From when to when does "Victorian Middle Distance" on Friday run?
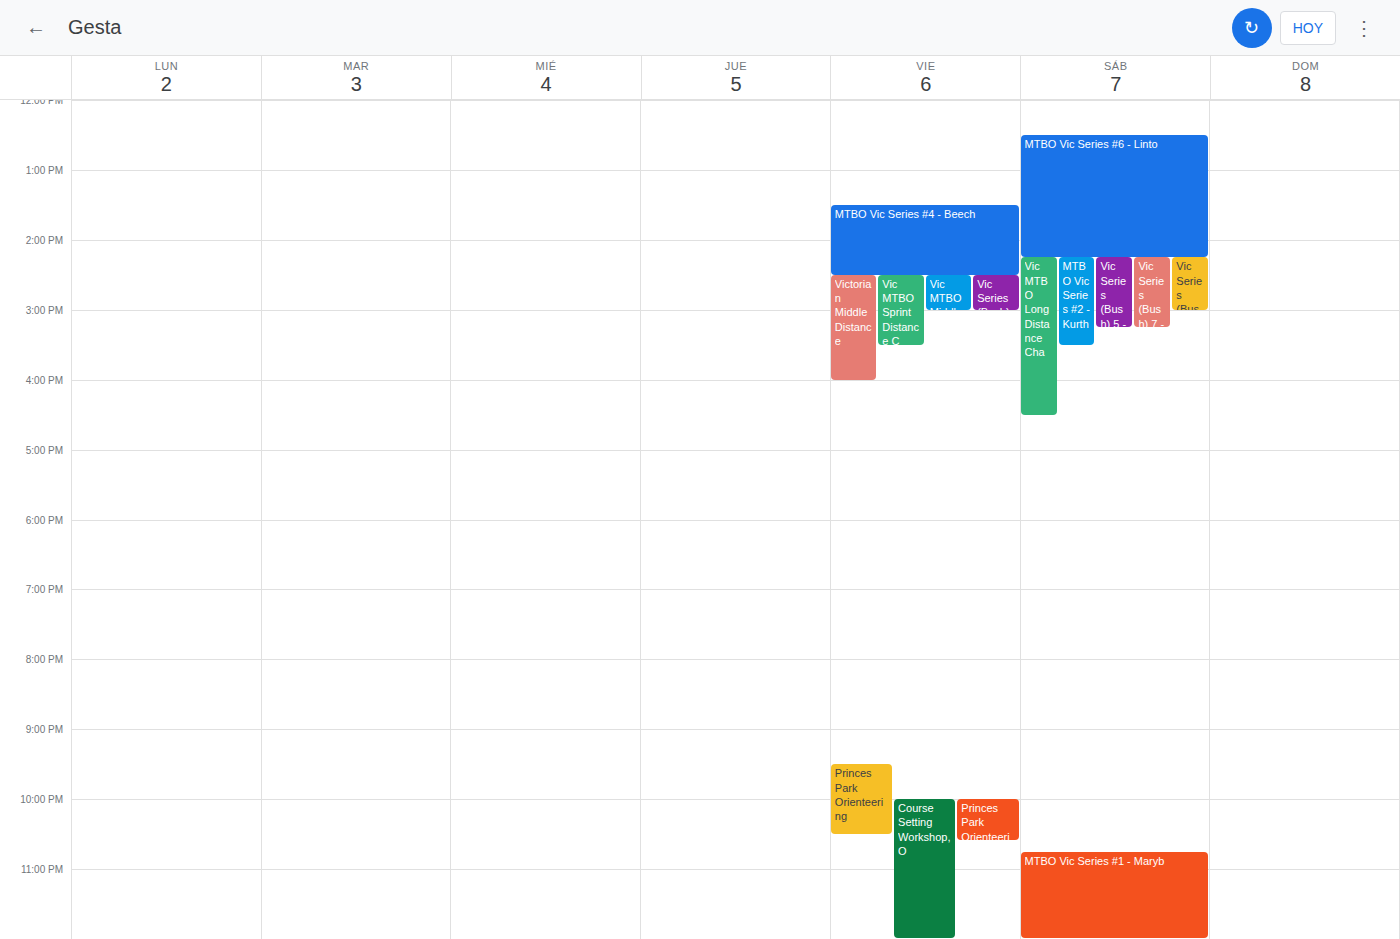
2:30 PM to 4:00 PM